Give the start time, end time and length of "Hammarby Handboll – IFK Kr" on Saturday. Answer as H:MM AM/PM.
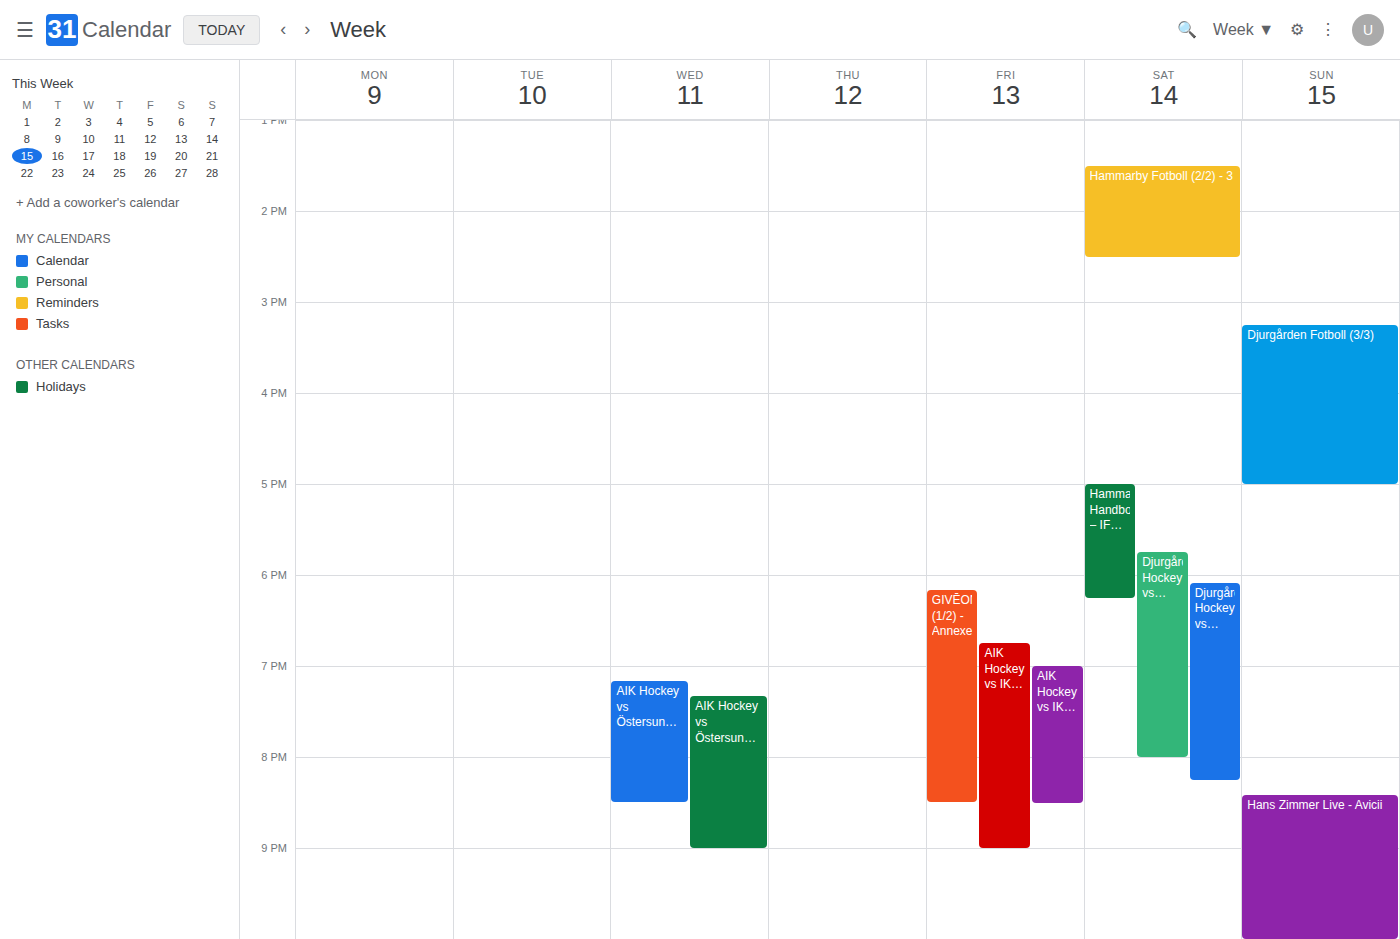
5:00 PM to 6:15 PM, 1 hour 15 minutes